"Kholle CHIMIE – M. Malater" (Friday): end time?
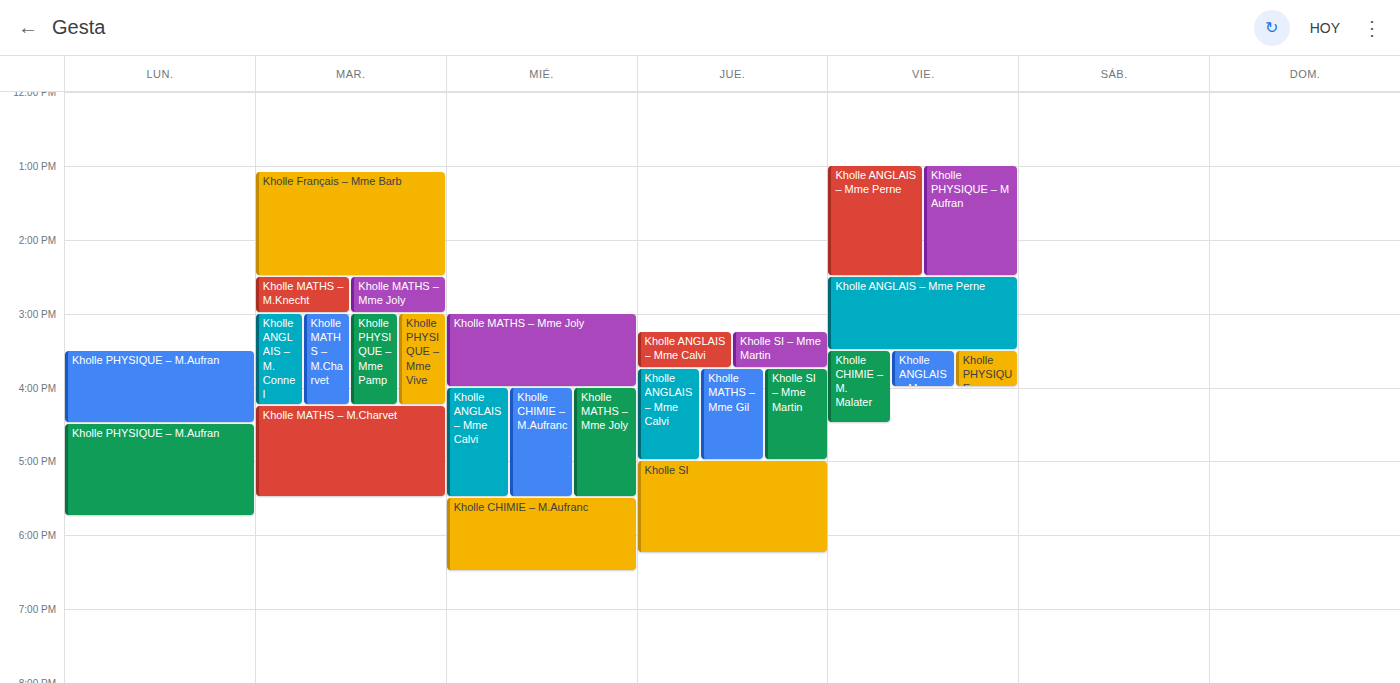
4:30 PM